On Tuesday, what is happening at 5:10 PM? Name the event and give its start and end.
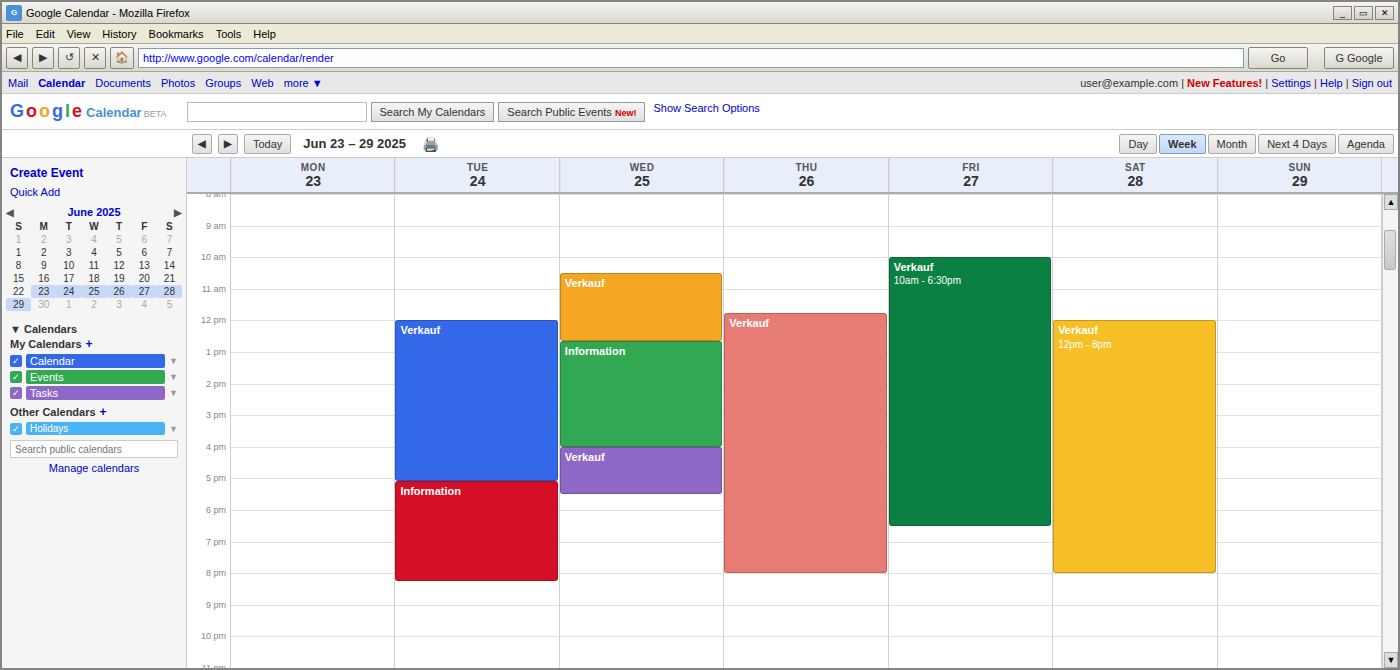
"Information", 5:05 PM to 8:15 PM